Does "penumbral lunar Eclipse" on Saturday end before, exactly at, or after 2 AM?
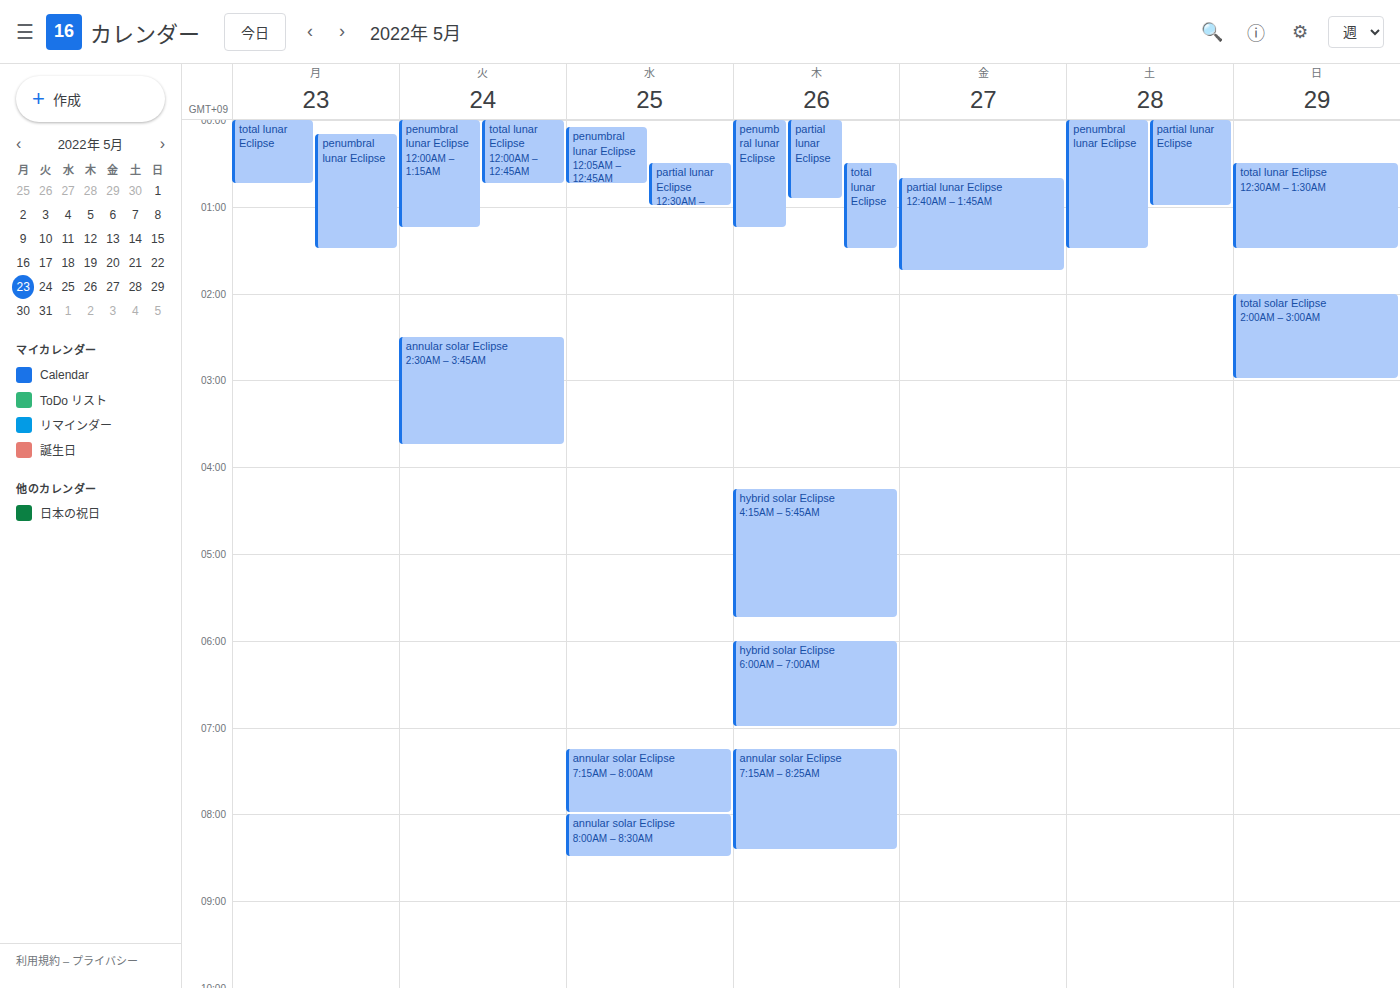
1:30 AM -- before 2 AM, 30 minutes above the 2 AM line.